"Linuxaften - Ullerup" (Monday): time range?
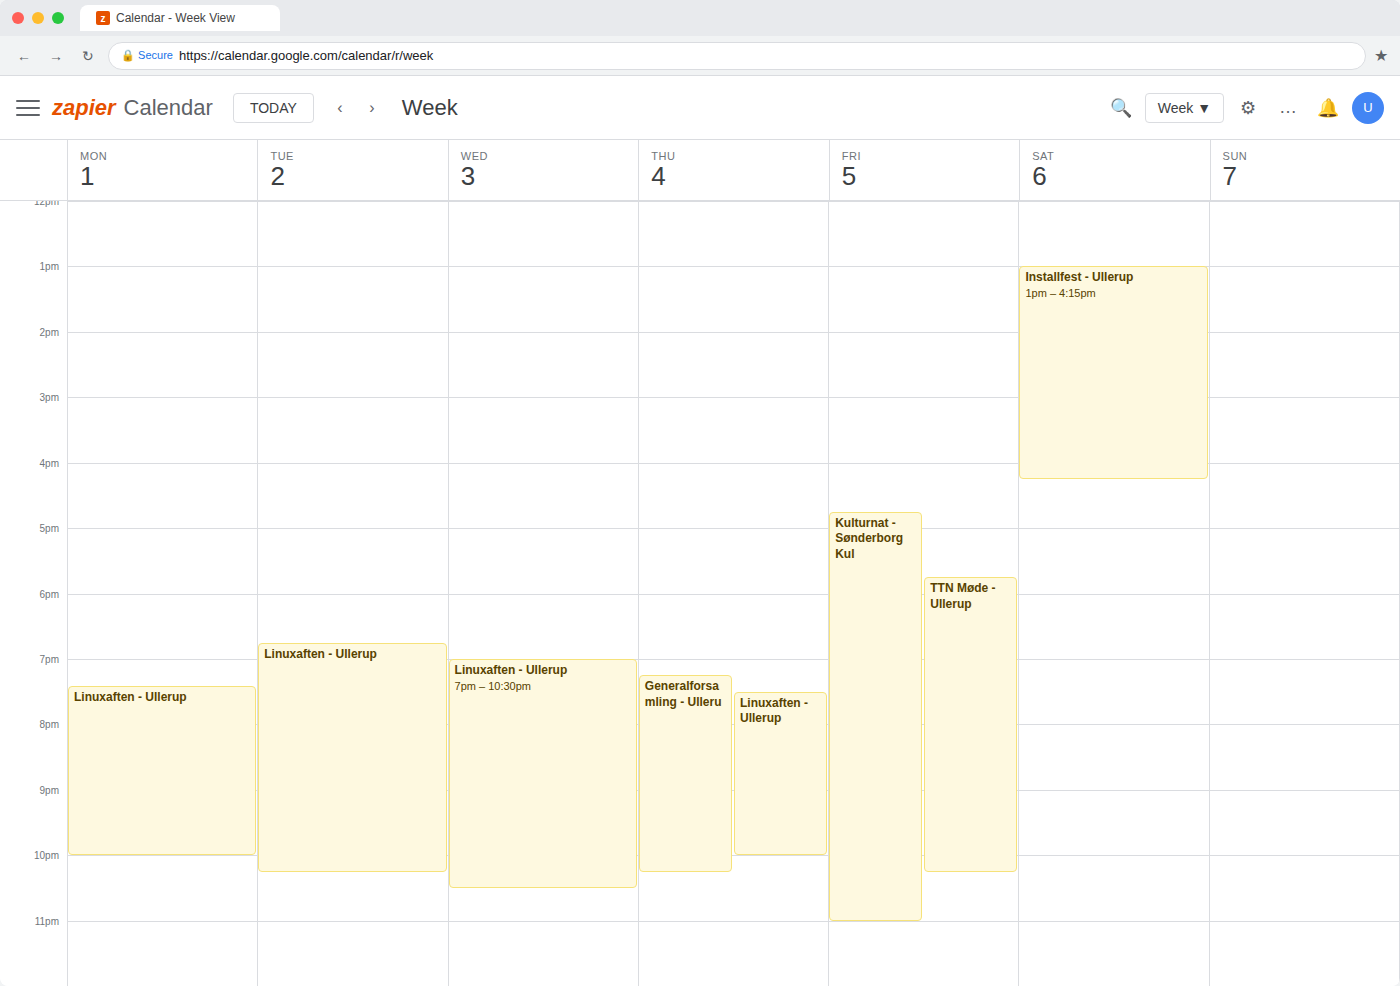
7:25 PM to 10:00 PM